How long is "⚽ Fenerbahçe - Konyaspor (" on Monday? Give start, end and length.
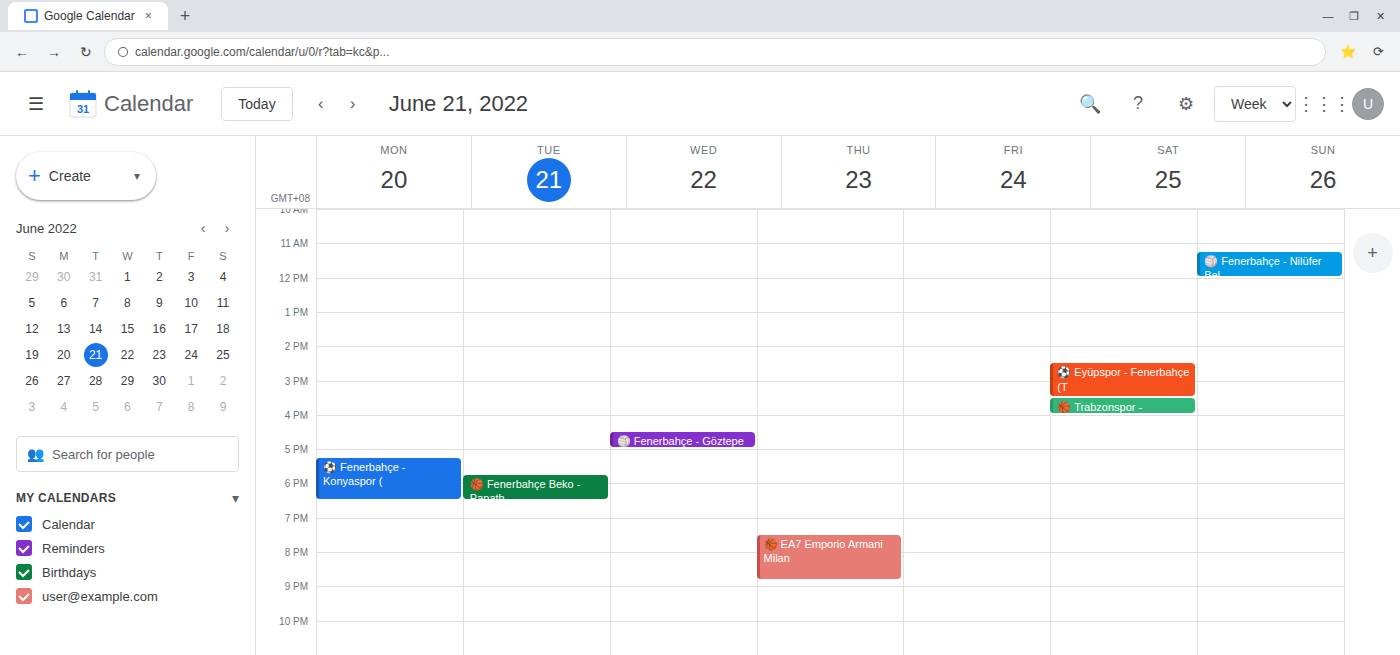
5:15 PM to 6:30 PM, 1 hour 15 minutes